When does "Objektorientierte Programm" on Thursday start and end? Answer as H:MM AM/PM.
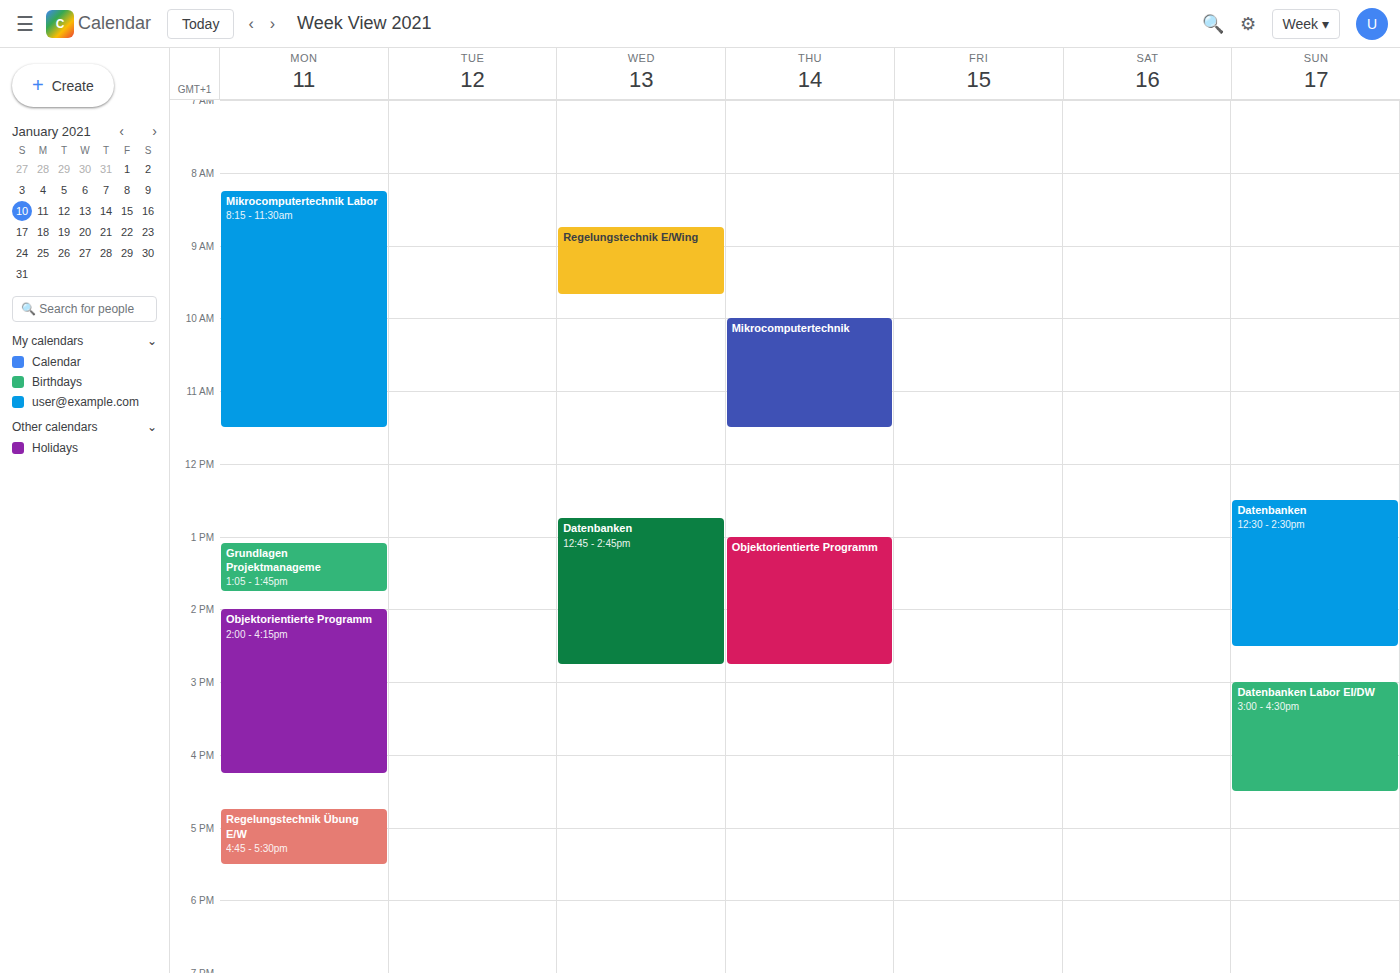
1:00 PM to 2:45 PM